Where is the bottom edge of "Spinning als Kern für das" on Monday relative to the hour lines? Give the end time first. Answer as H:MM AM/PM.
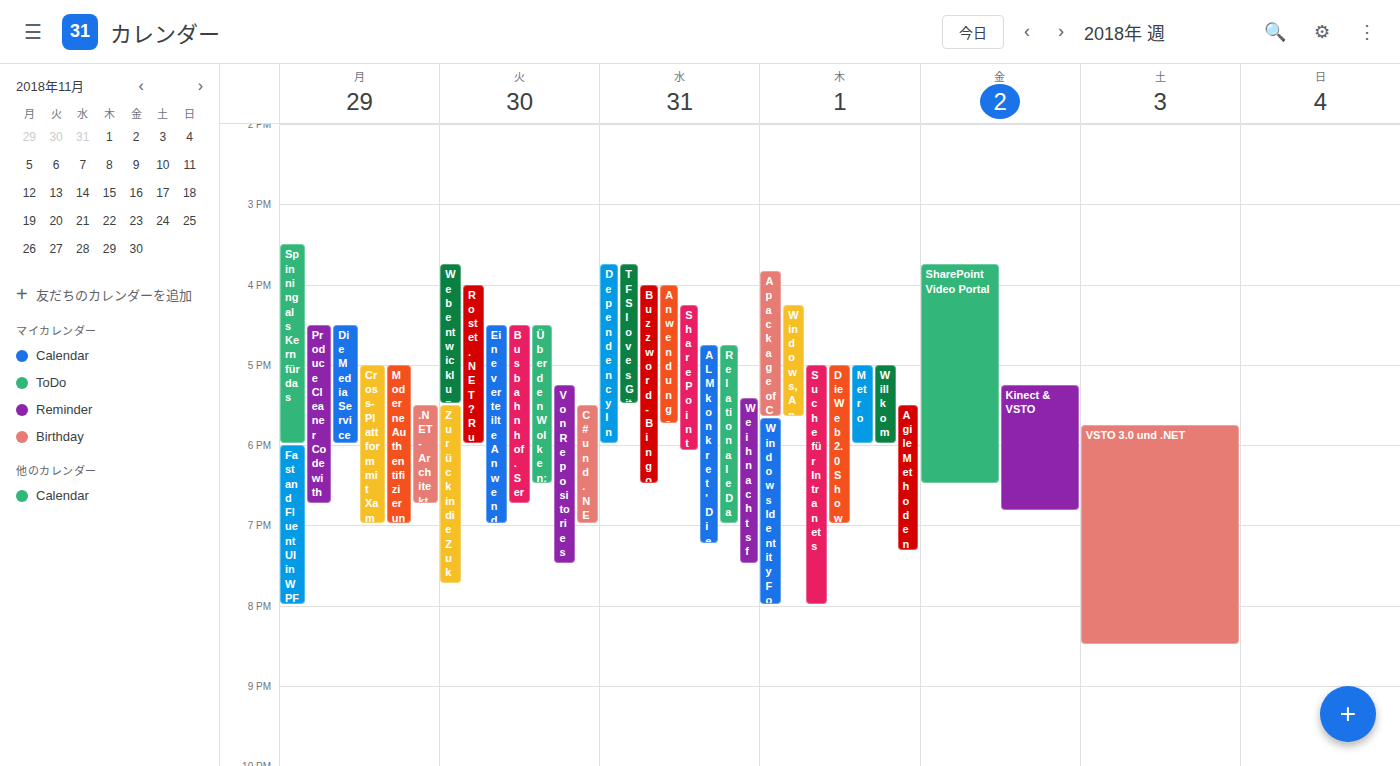
6:00 PM -- exactly on the 6 PM line.